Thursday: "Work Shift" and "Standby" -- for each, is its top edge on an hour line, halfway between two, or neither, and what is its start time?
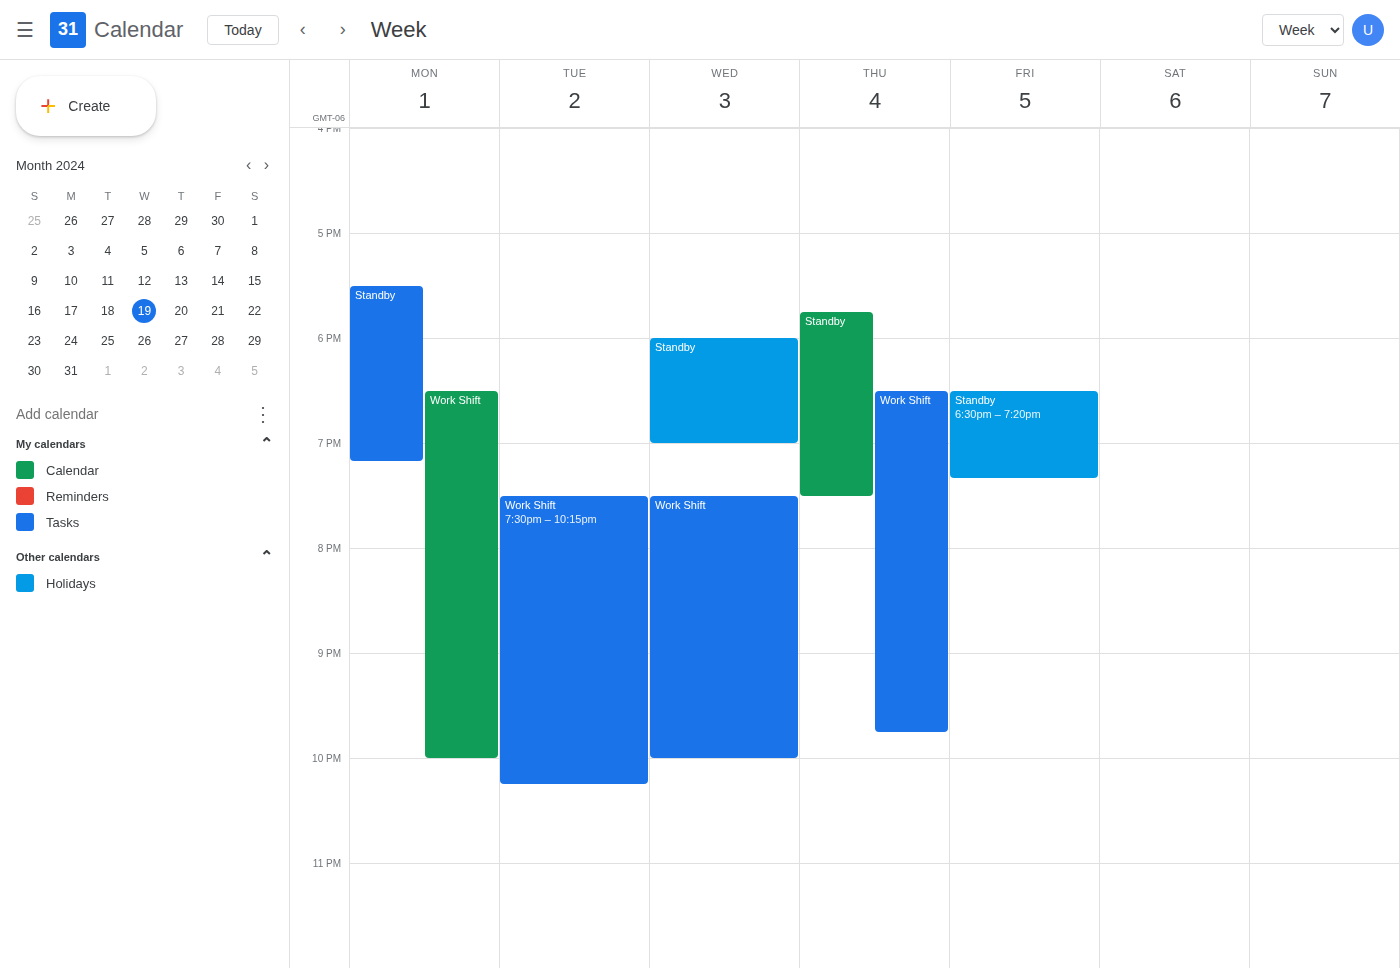
"Work Shift": 6:30 PM, halfway between the 6 PM and 7 PM lines. "Standby": 5:45 PM, neither: three quarters of the way from the 5 PM line to the 6 PM line.